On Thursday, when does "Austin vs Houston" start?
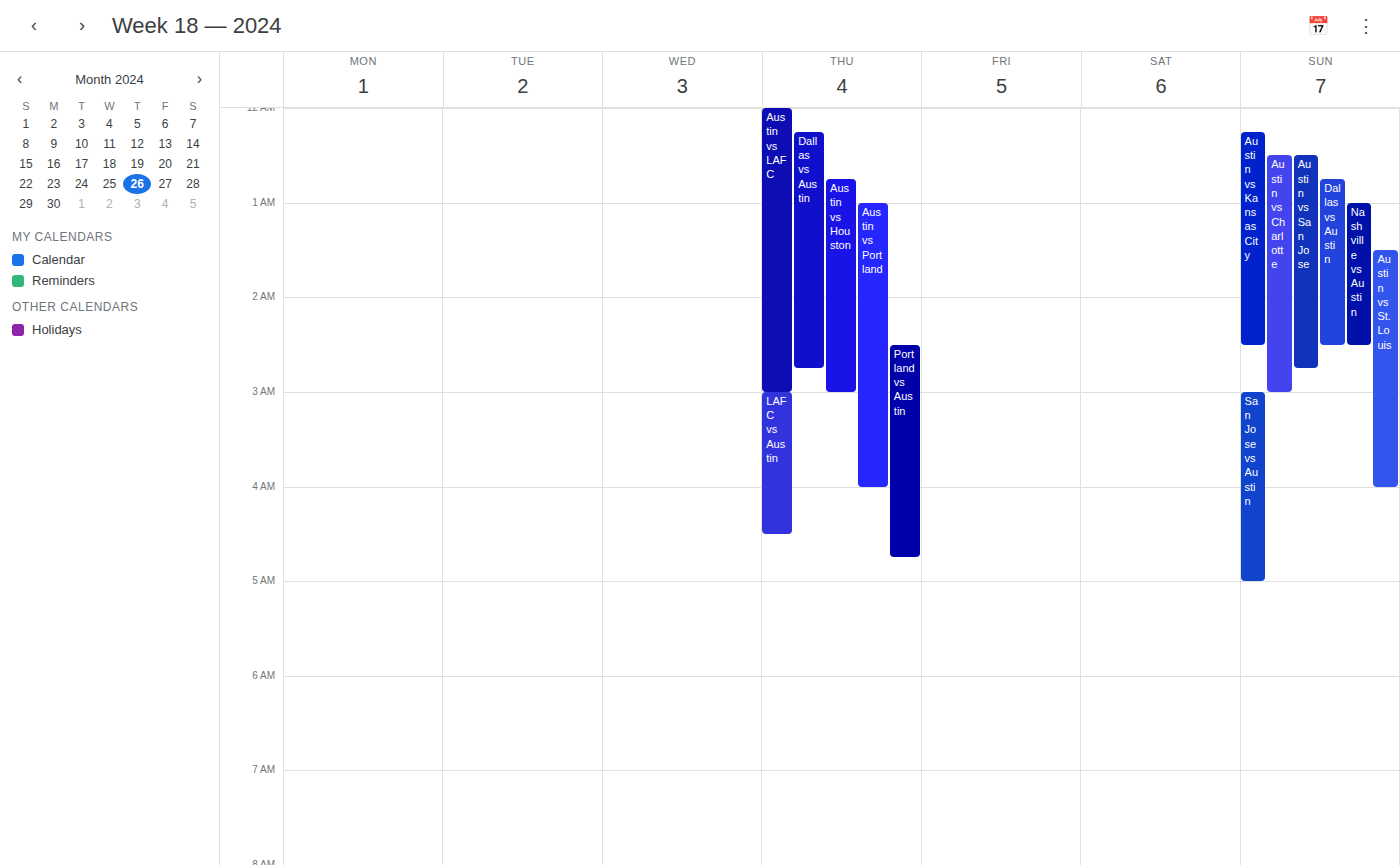
12:45 AM